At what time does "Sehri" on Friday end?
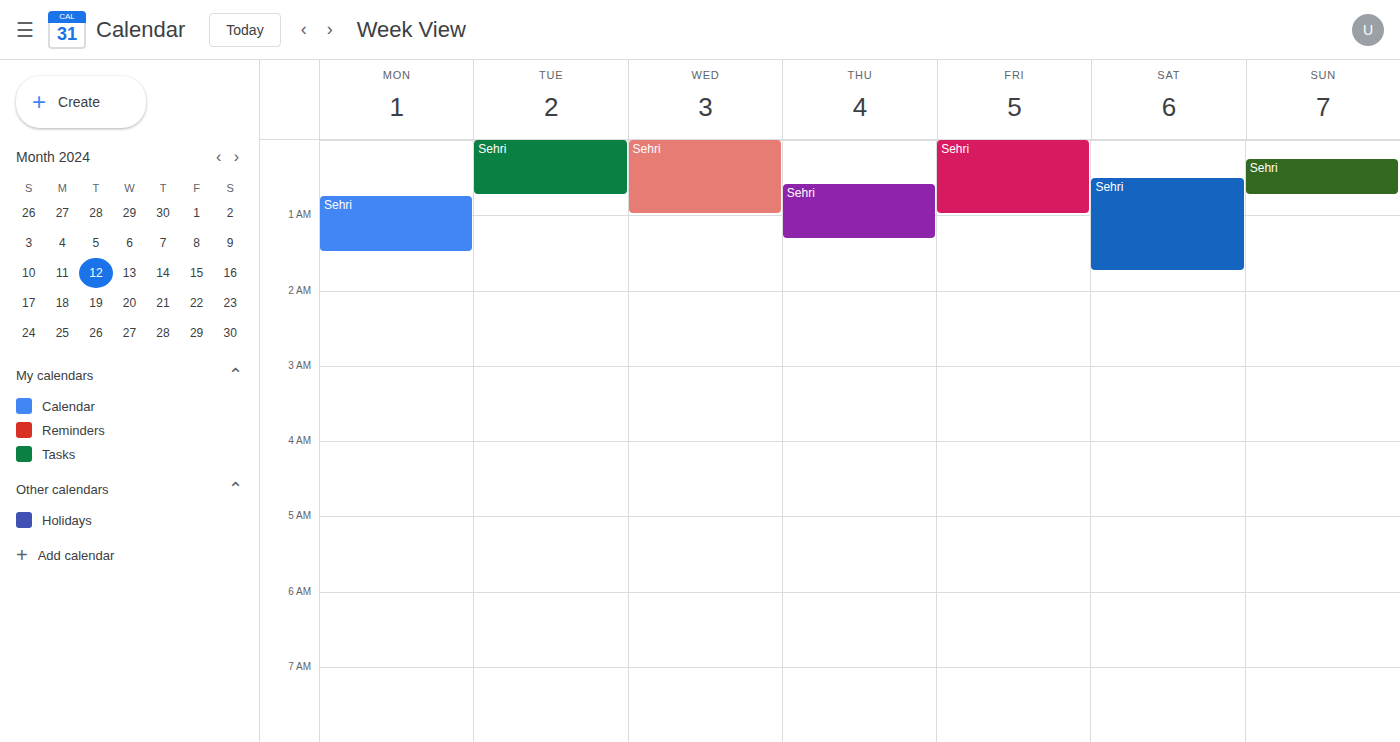
1:00 AM